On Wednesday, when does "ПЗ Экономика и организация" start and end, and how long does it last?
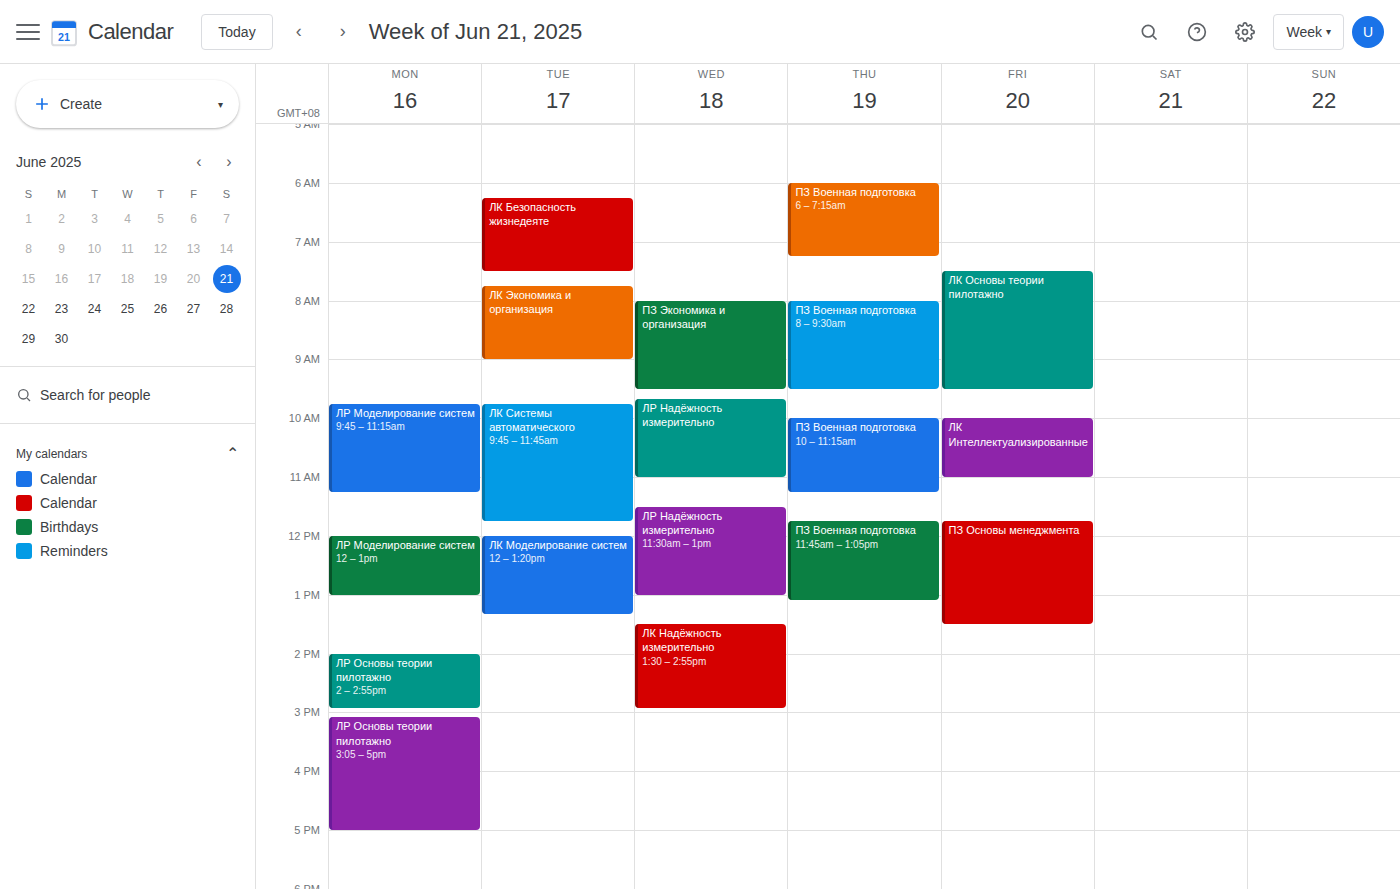
8:00 AM to 9:30 AM, 1 hour 30 minutes